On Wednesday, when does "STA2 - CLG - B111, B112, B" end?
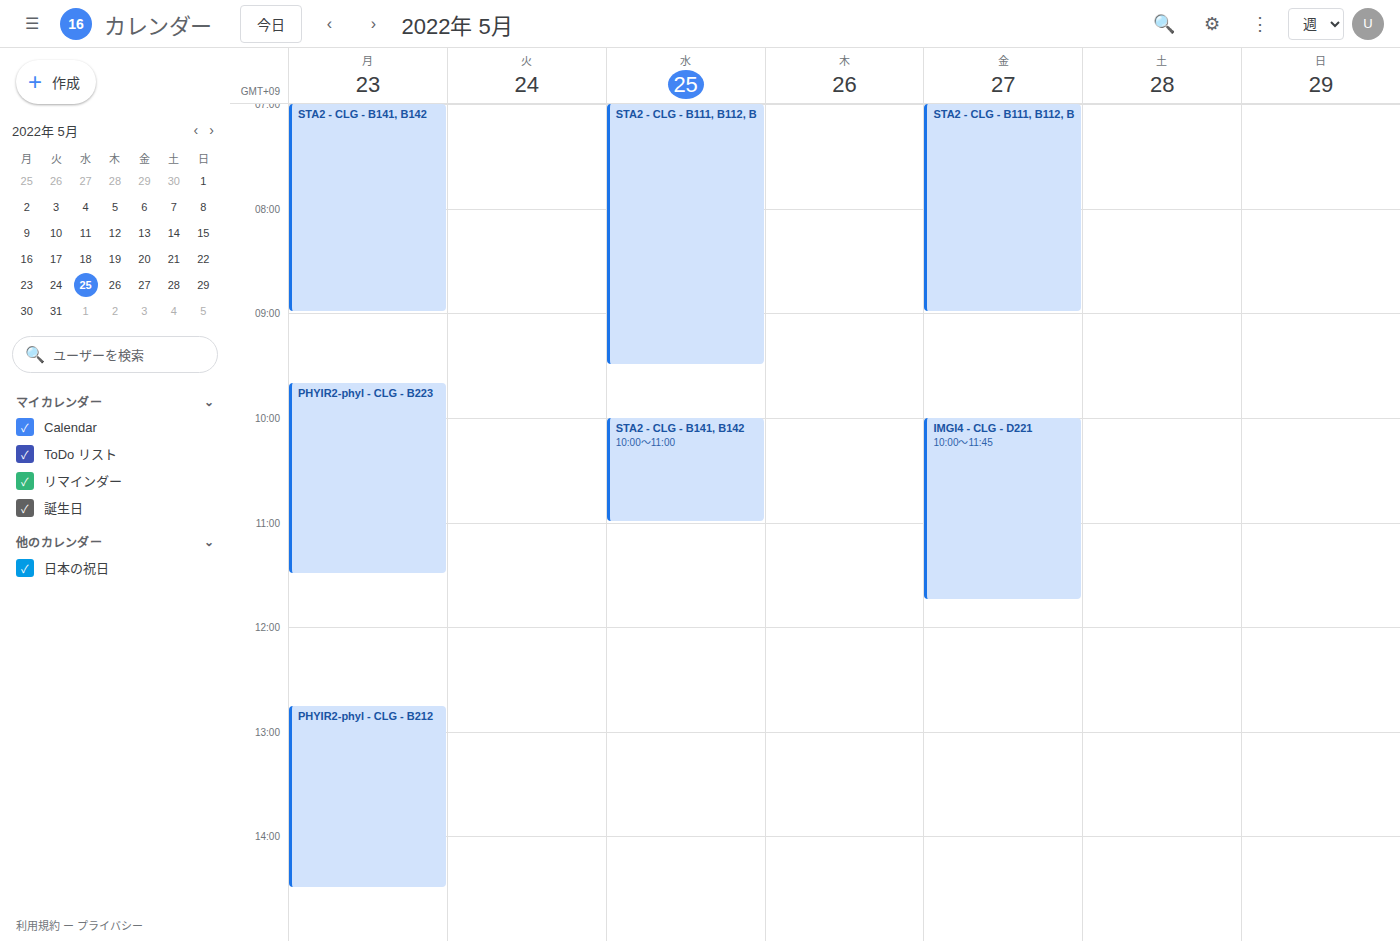
9:30 AM